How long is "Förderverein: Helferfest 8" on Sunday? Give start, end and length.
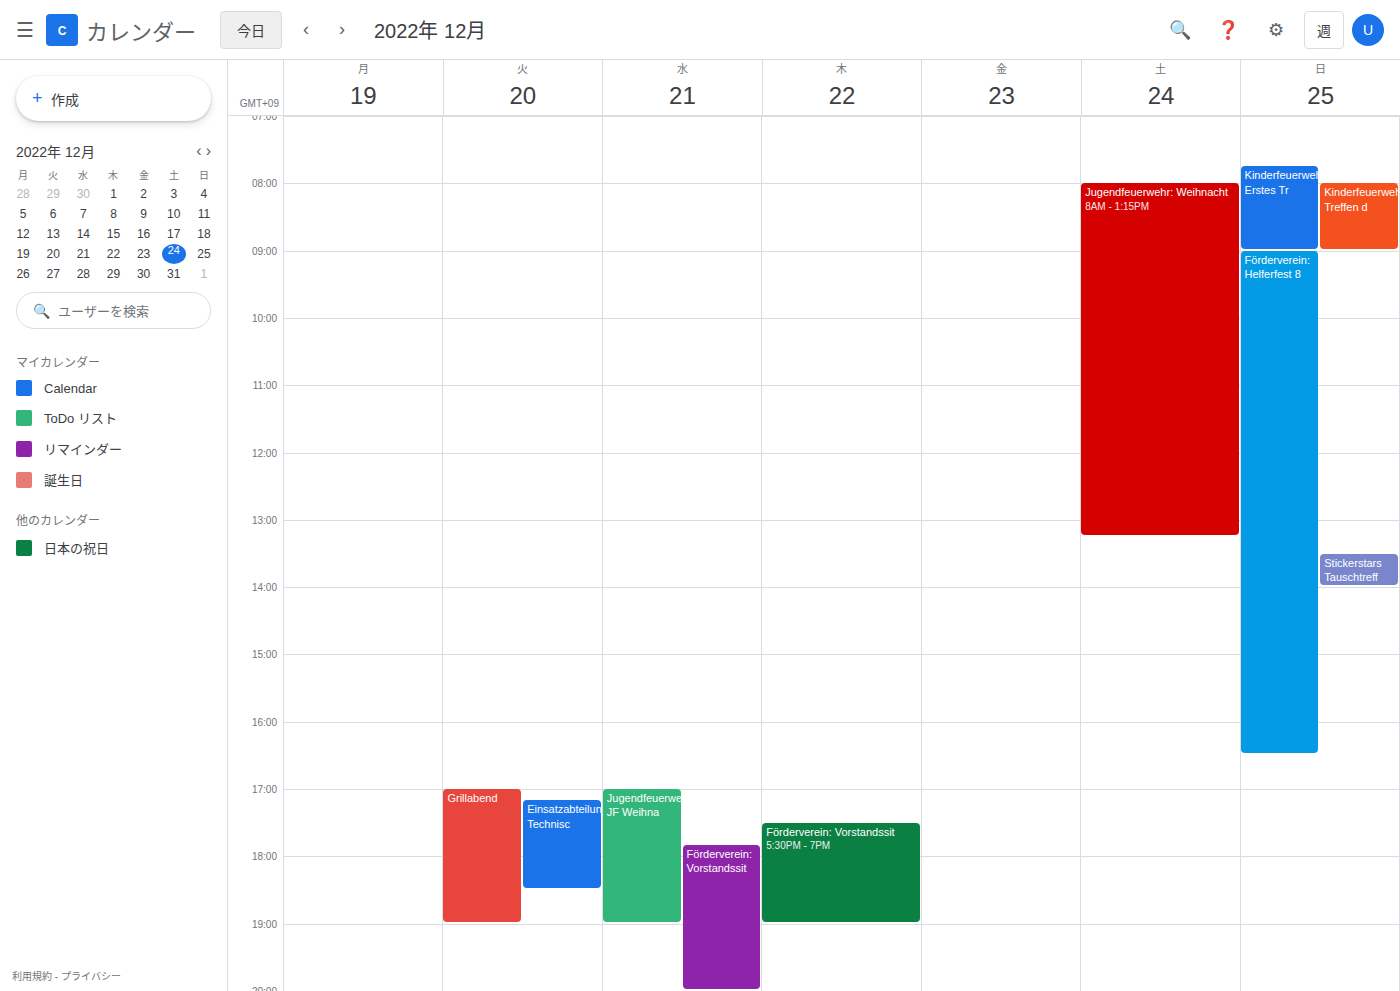
9:00 AM to 4:30 PM, 7 hours 30 minutes